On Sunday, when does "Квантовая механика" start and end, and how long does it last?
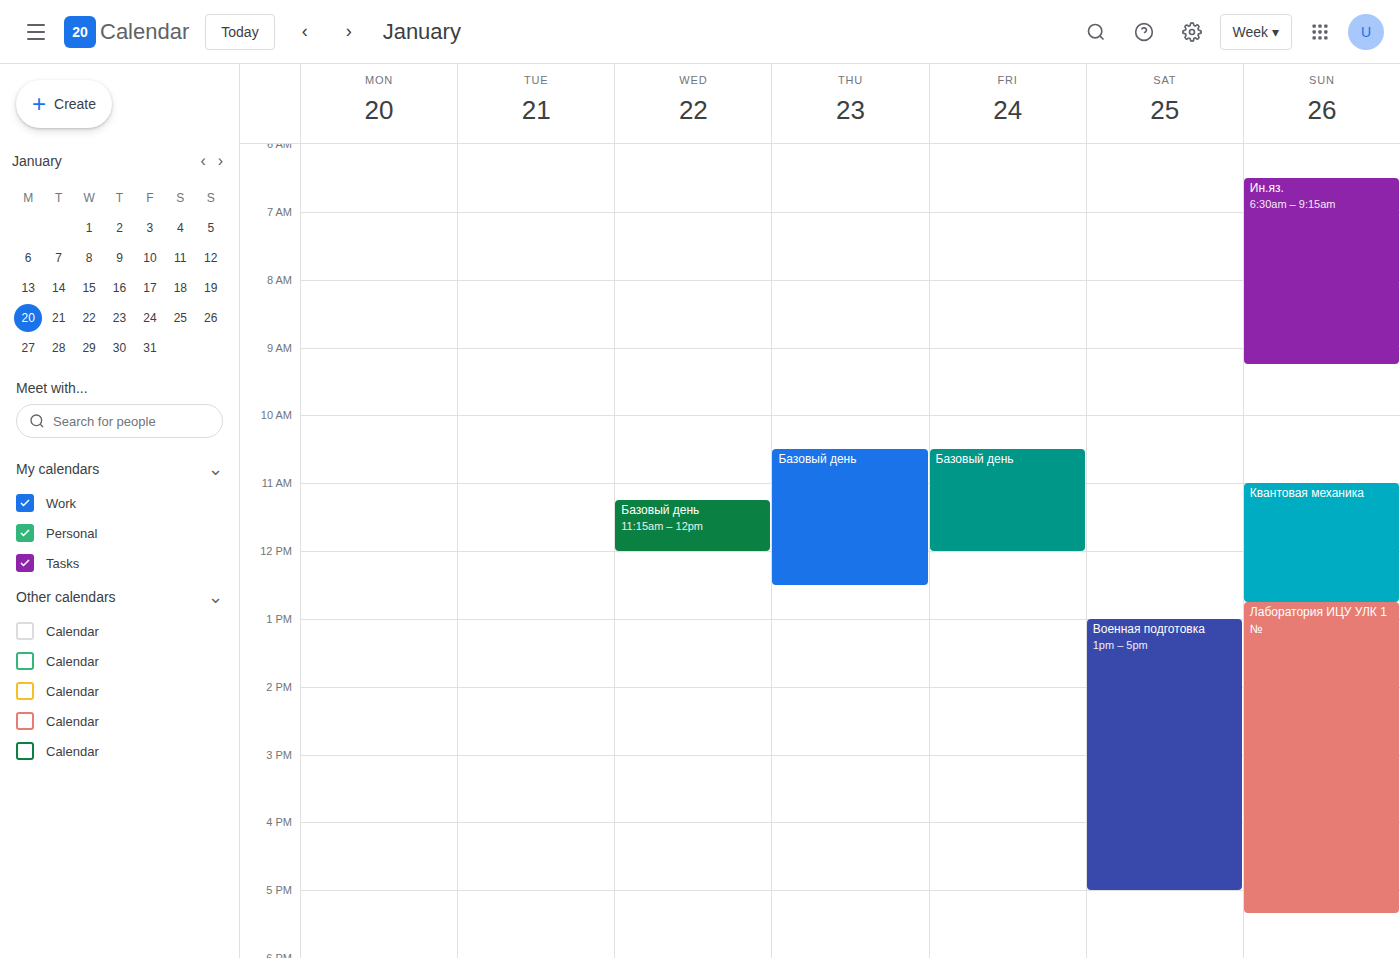
11:00 AM to 12:45 PM, 1 hour 45 minutes